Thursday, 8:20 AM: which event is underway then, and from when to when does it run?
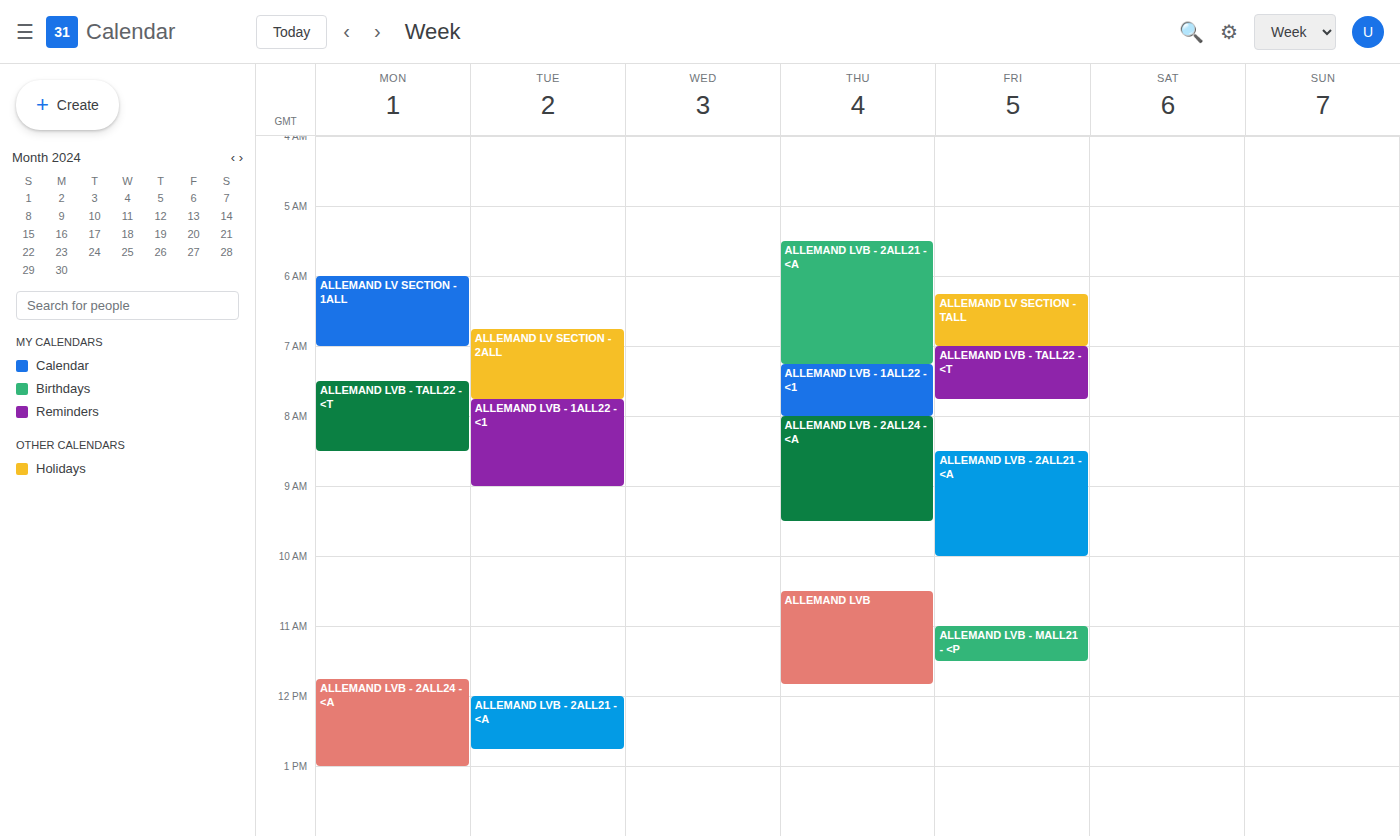
"ALLEMAND LVB - 2ALL24 - <A", 8:00 AM to 9:30 AM